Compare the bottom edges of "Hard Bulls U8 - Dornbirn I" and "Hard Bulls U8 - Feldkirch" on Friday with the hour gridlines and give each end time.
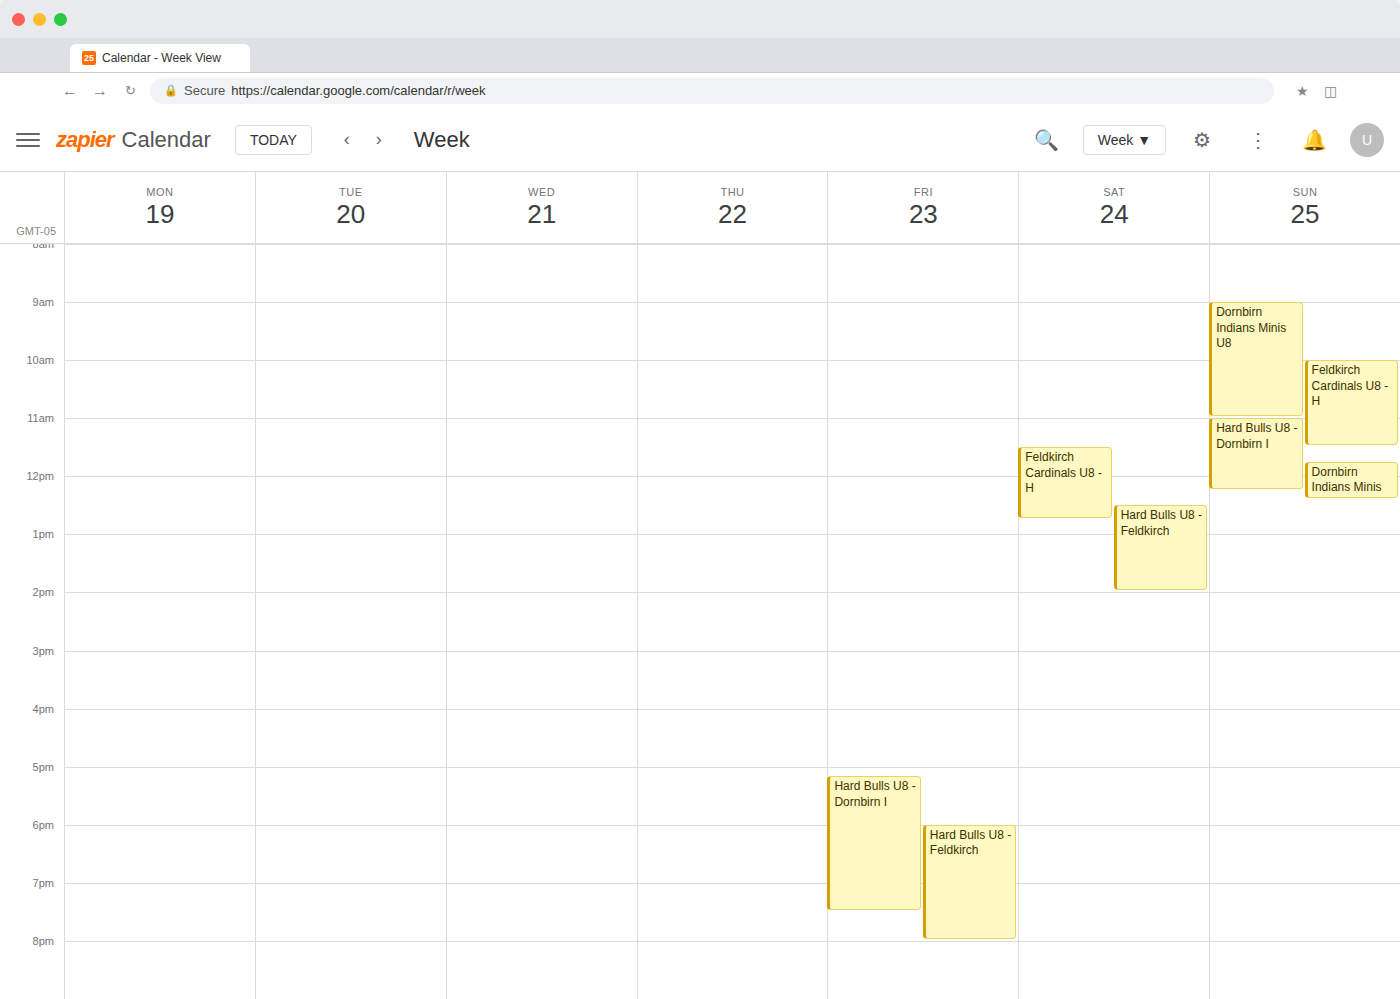
"Hard Bulls U8 - Dornbirn I": 7:30 PM, halfway between the 7 PM and 8 PM lines. "Hard Bulls U8 - Feldkirch": 8:00 PM, exactly on the 8 PM line.